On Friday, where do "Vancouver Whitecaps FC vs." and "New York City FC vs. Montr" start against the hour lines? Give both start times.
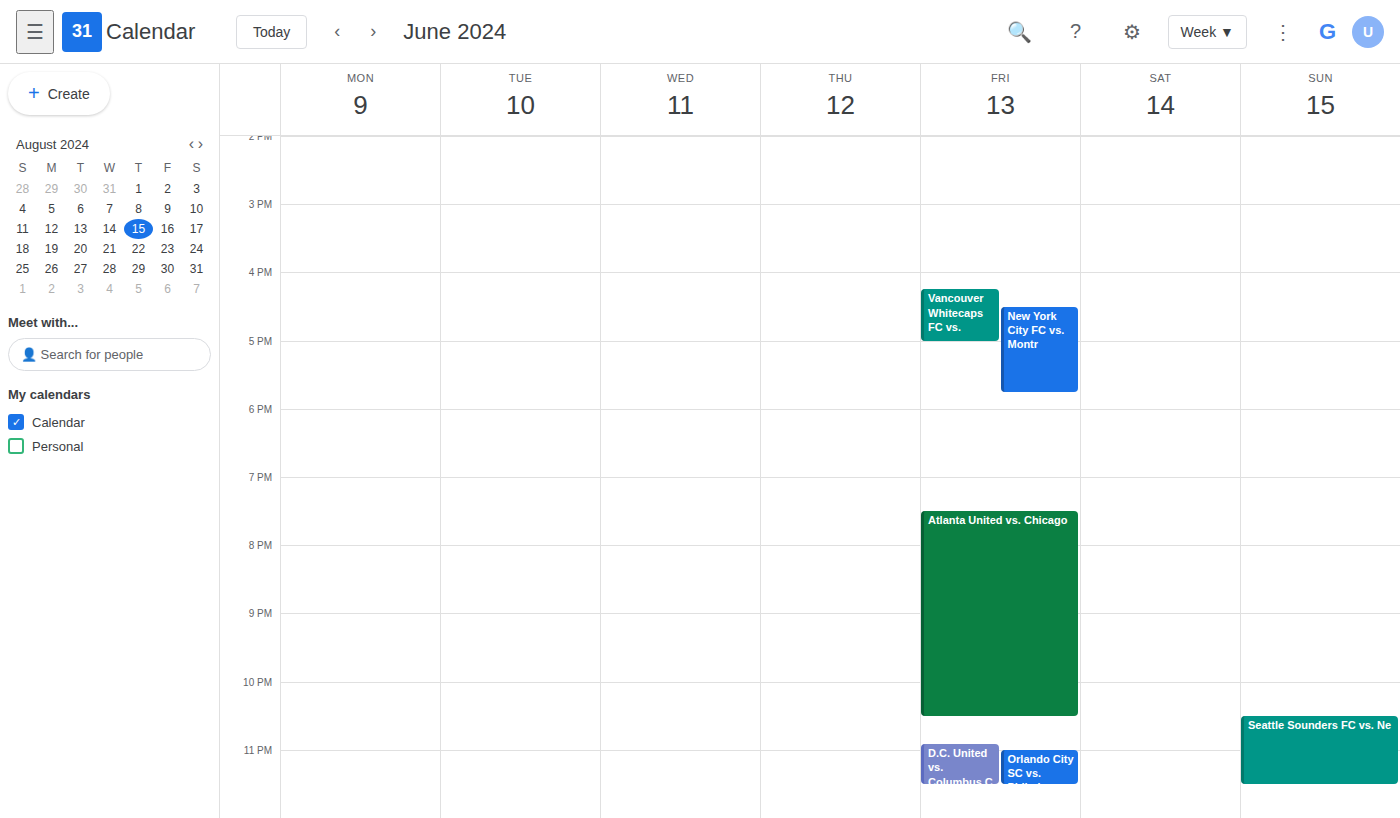
"Vancouver Whitecaps FC vs.": 4:15 PM, neither: a quarter of the way from the 4 PM line to the 5 PM line. "New York City FC vs. Montr": 4:30 PM, halfway between the 4 PM and 5 PM lines.